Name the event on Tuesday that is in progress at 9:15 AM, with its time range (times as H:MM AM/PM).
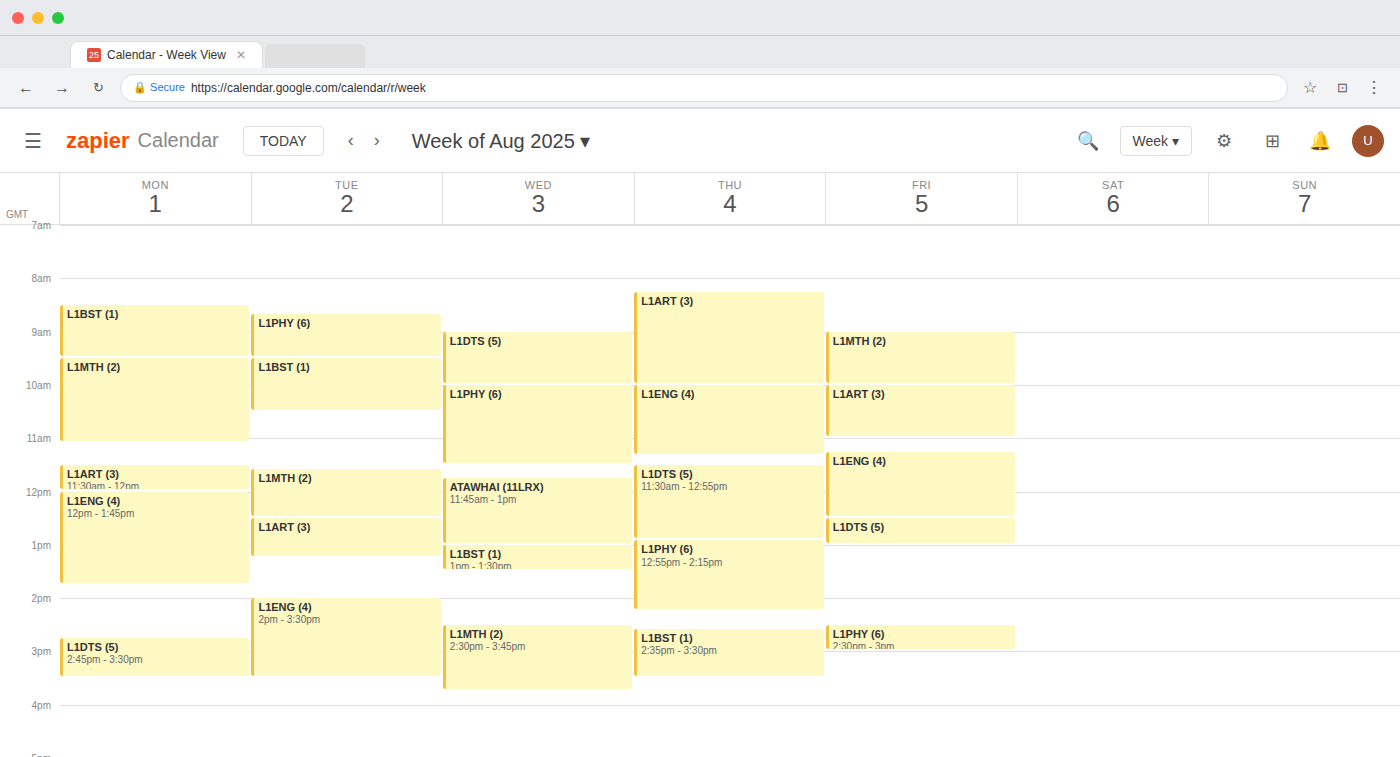
"L1PHY (6)", 8:40 AM to 9:30 AM